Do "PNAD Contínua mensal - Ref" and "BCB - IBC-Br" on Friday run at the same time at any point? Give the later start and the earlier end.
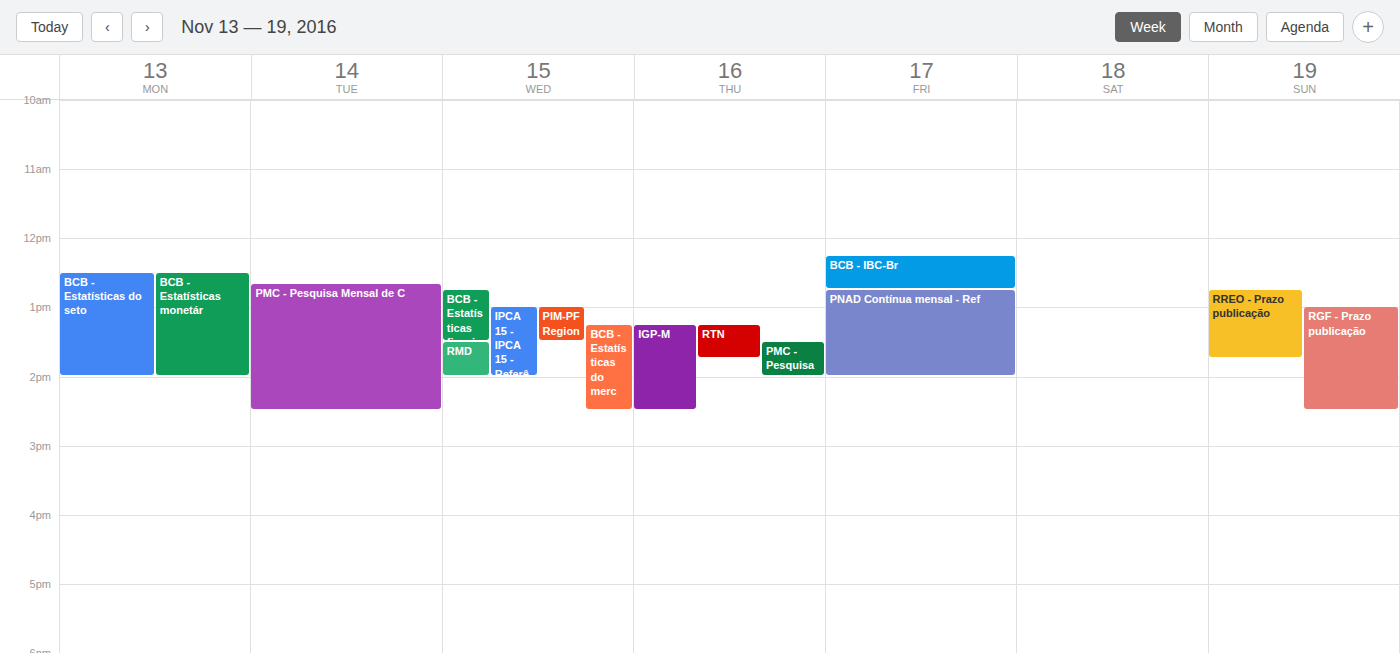
"BCB - IBC-Br" ends at 12:45 PM, exactly when "PNAD Contínua mensal - Ref" starts -- they touch but do not overlap.